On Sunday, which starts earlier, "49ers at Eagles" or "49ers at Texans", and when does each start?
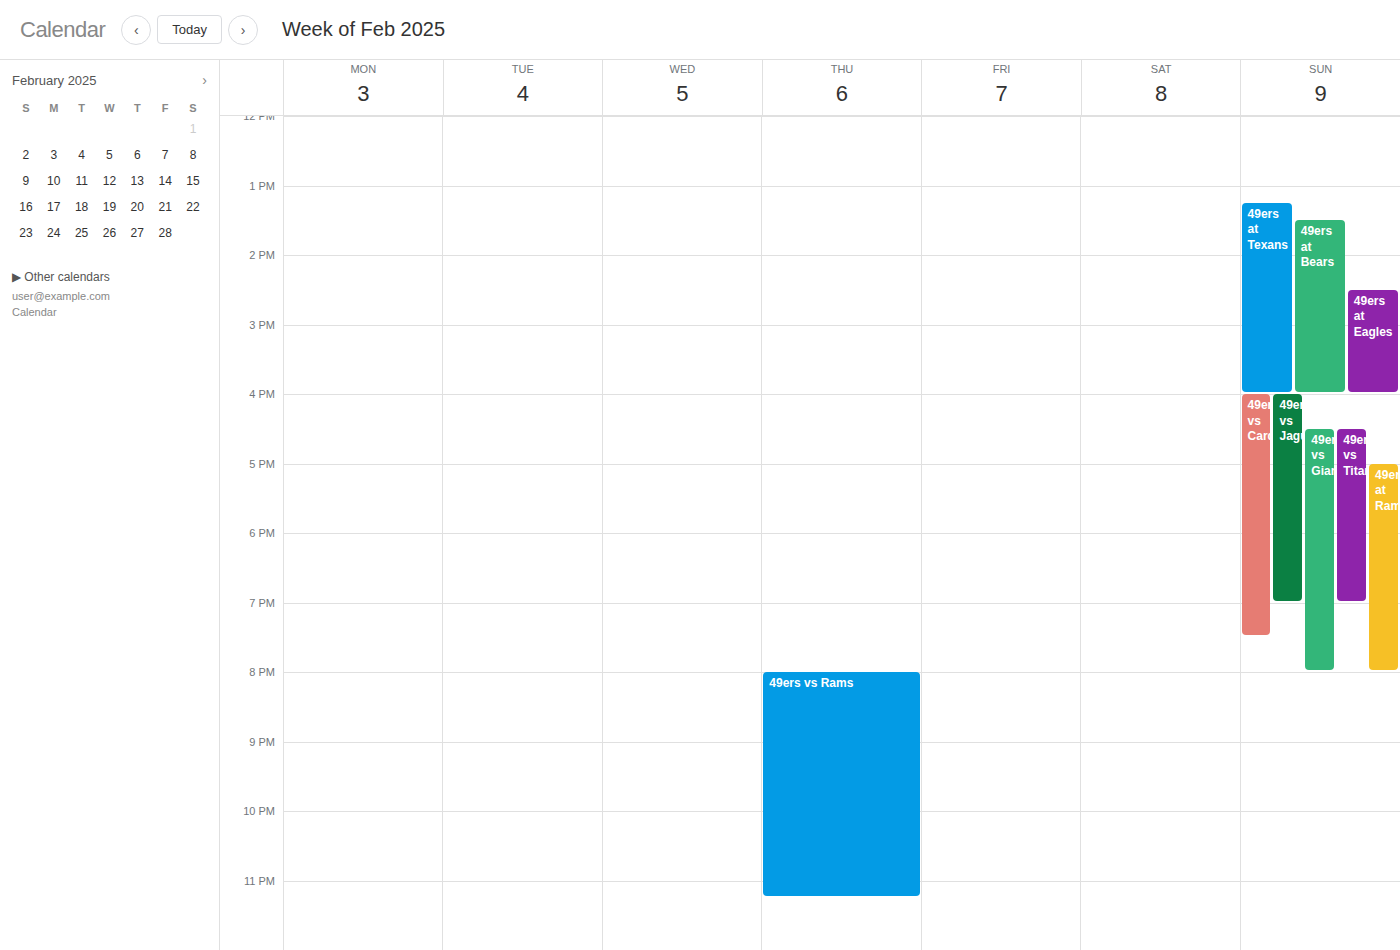
"49ers at Texans" 1:15 PM; "49ers at Eagles" 2:30 PM.